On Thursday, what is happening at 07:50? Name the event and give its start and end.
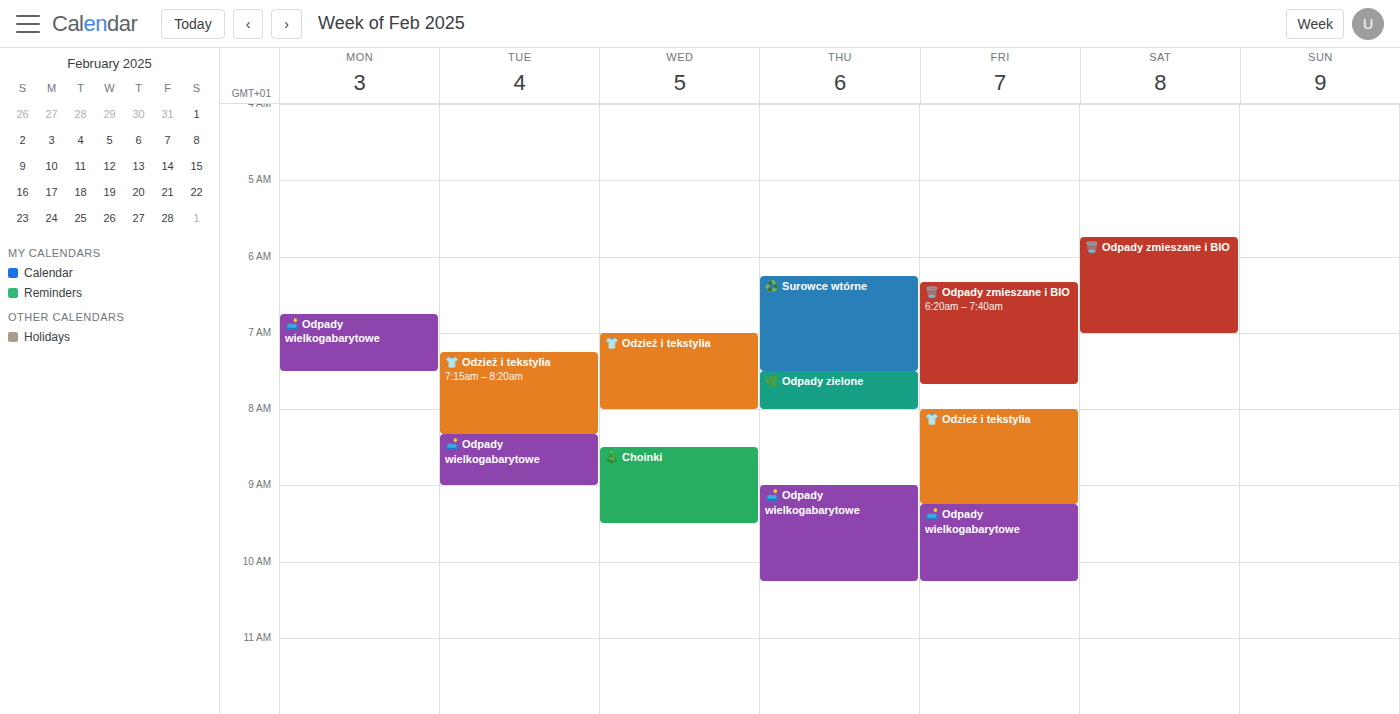
"🌿 Odpady zielone", 07:30 to 08:00